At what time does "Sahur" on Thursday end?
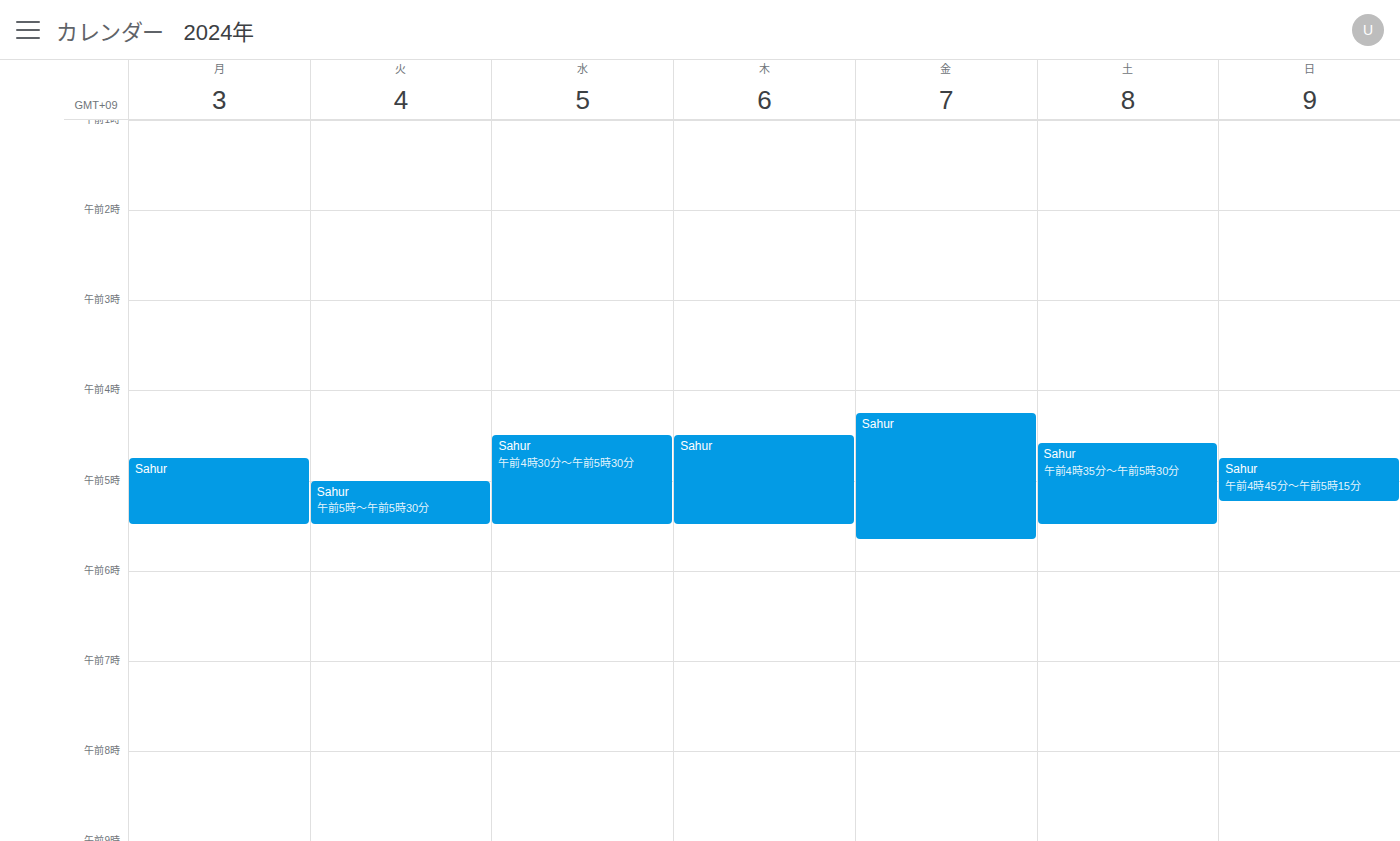
5:30 AM